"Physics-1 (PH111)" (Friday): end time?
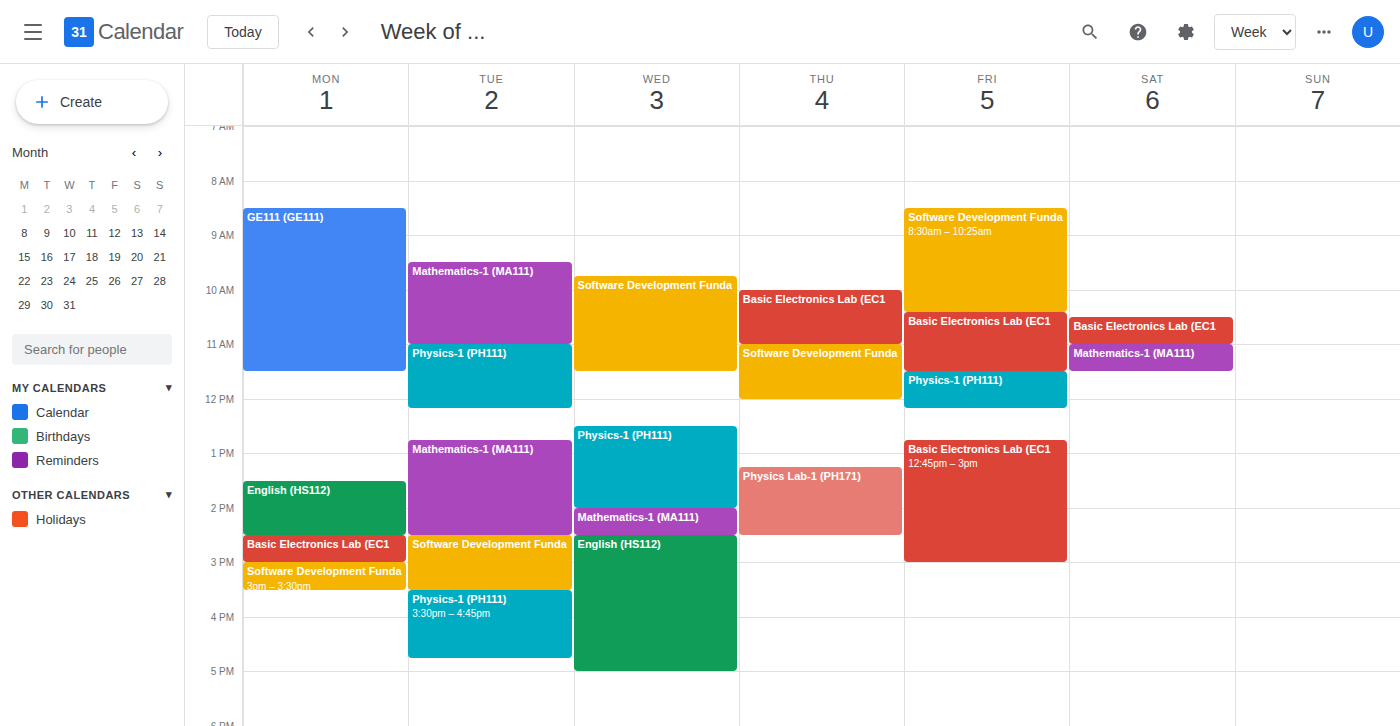
12:10